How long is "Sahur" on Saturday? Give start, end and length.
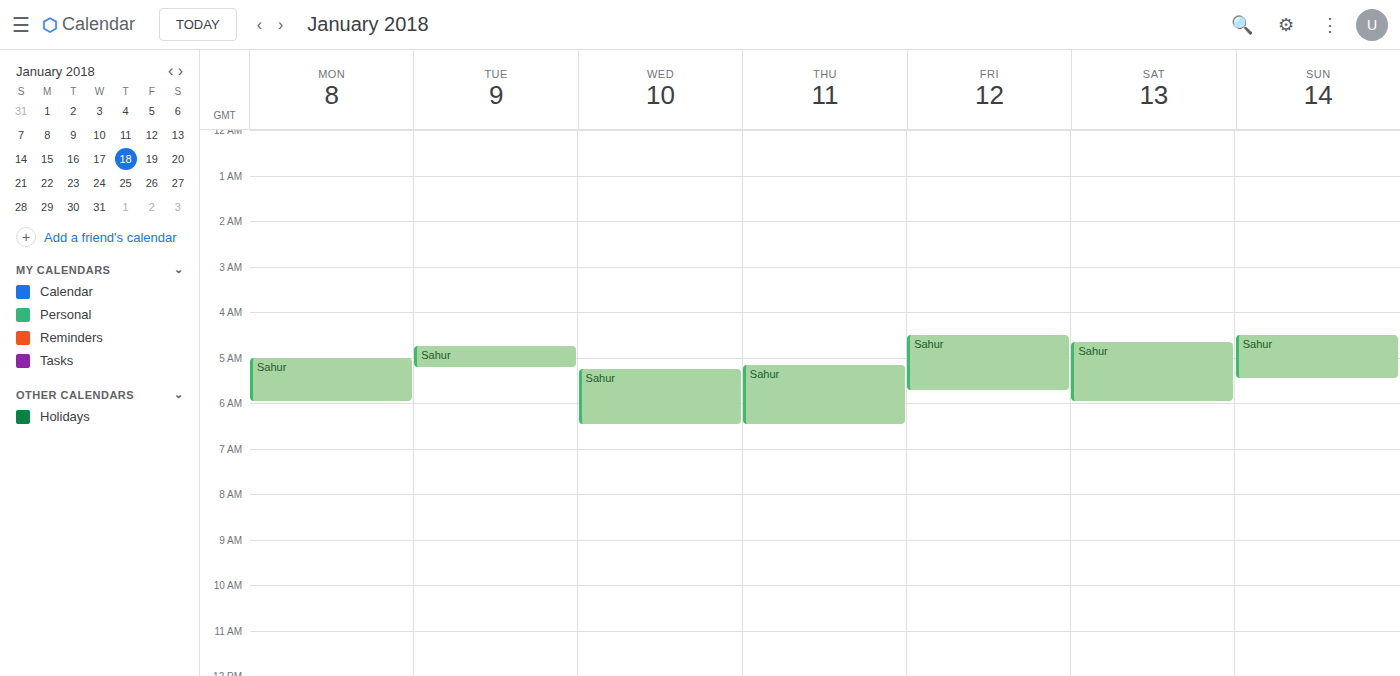
4:40 AM to 6:00 AM, 1 hour 20 minutes